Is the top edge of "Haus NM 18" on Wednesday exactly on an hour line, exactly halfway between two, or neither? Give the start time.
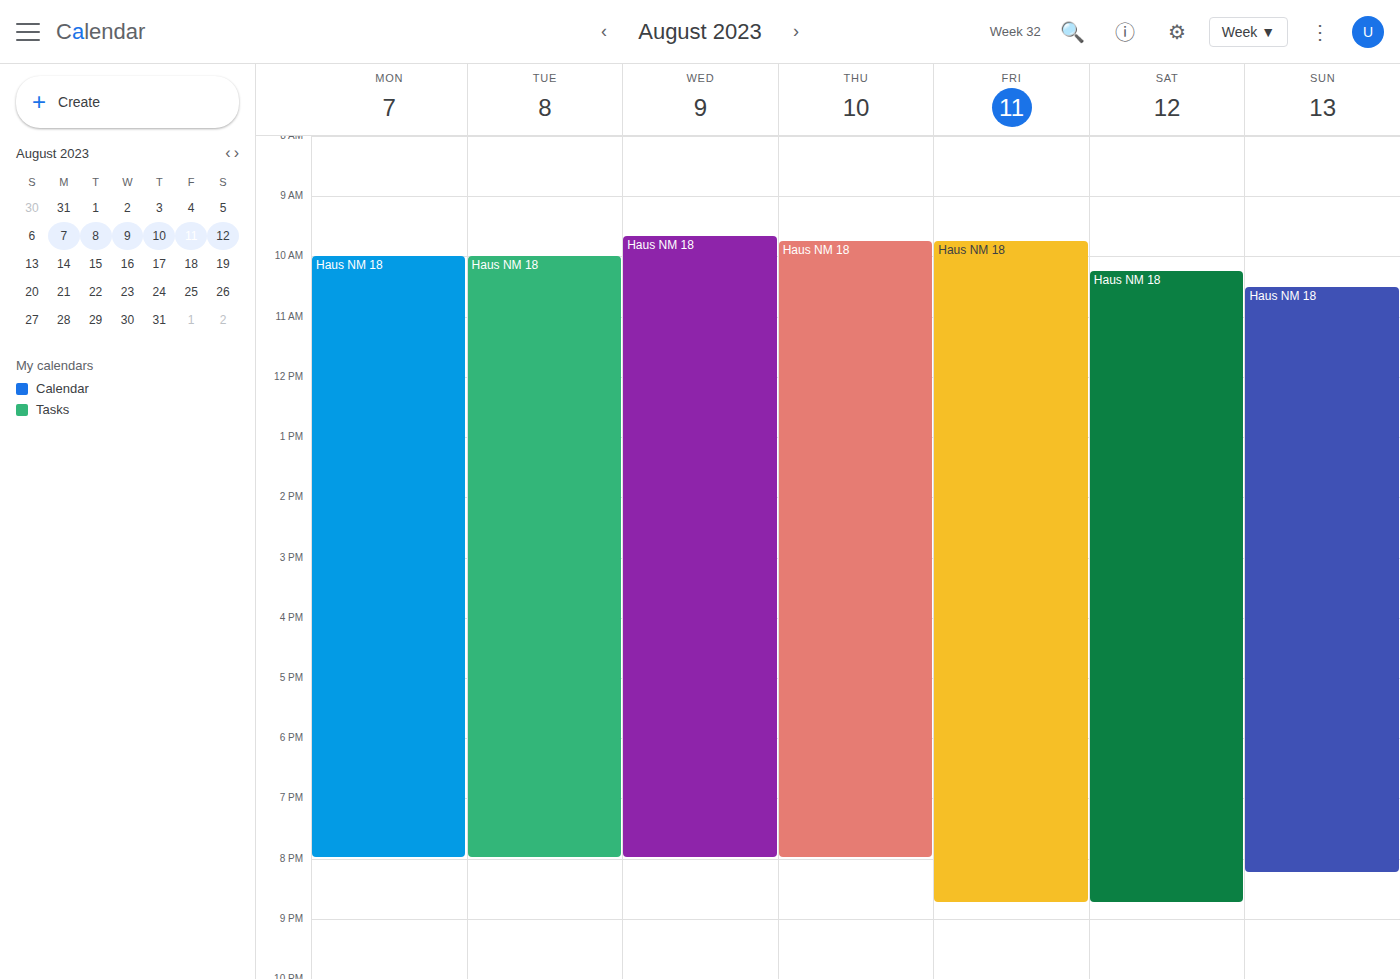
09:40 -- neither: 40 minutes below the 09:00 line and 20 minutes above the 10:00 line.